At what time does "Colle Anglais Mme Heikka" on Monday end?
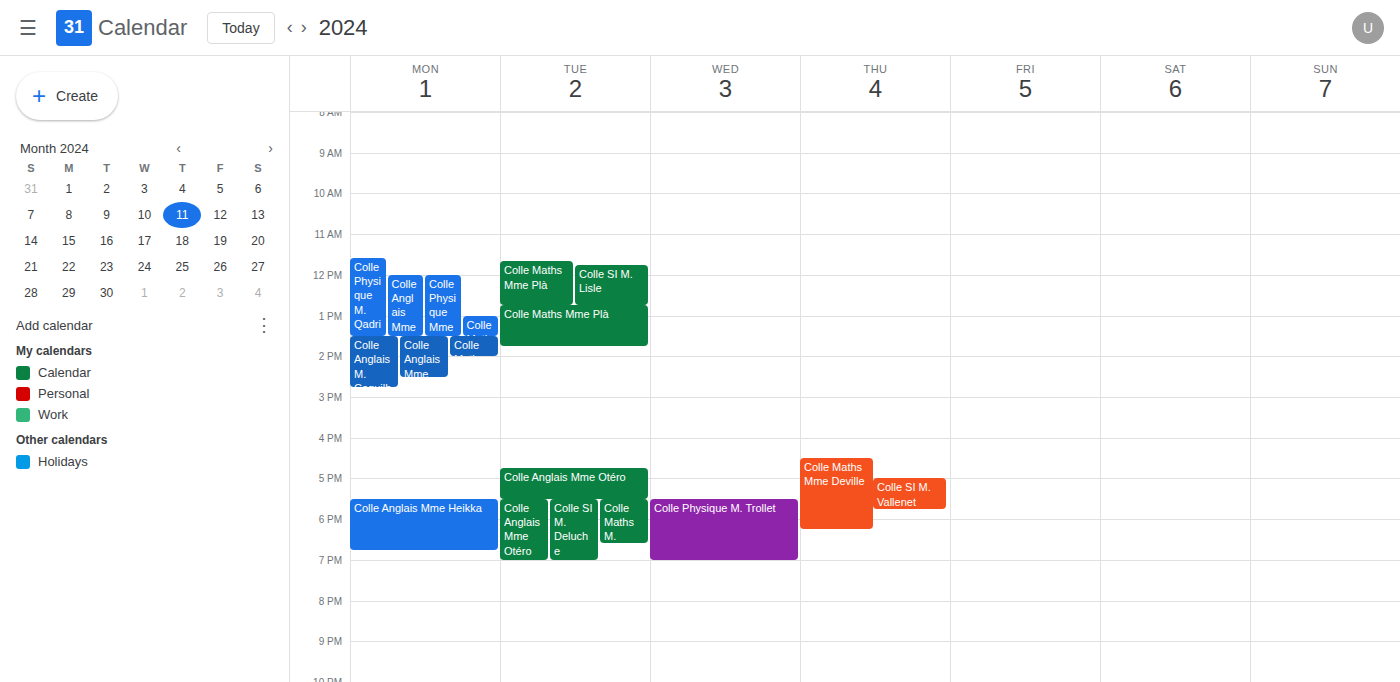
6:45 PM